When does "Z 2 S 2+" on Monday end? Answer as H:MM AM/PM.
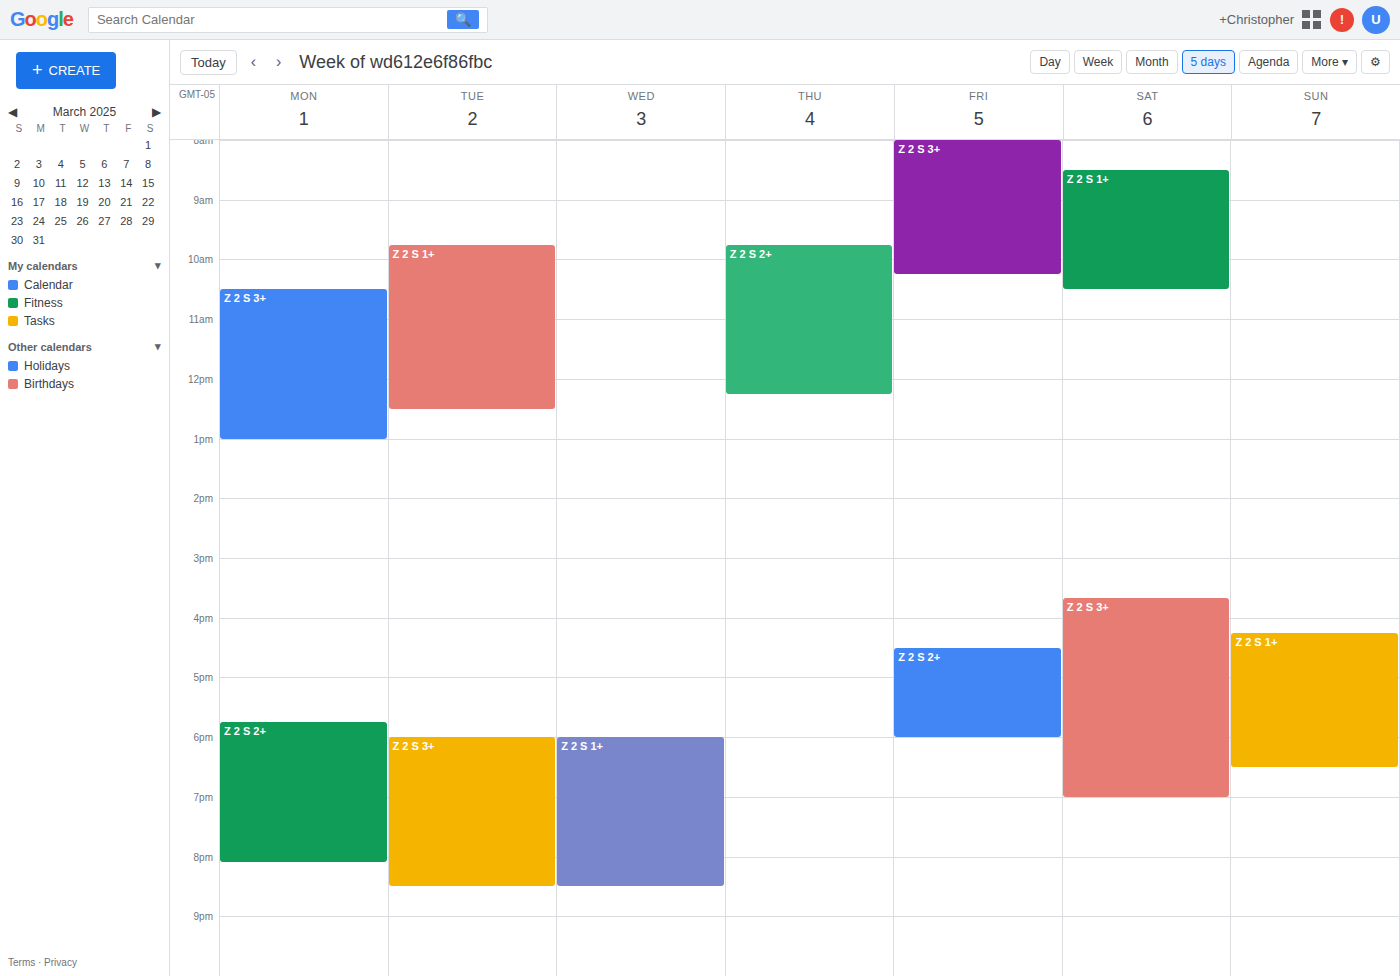
8:05 PM